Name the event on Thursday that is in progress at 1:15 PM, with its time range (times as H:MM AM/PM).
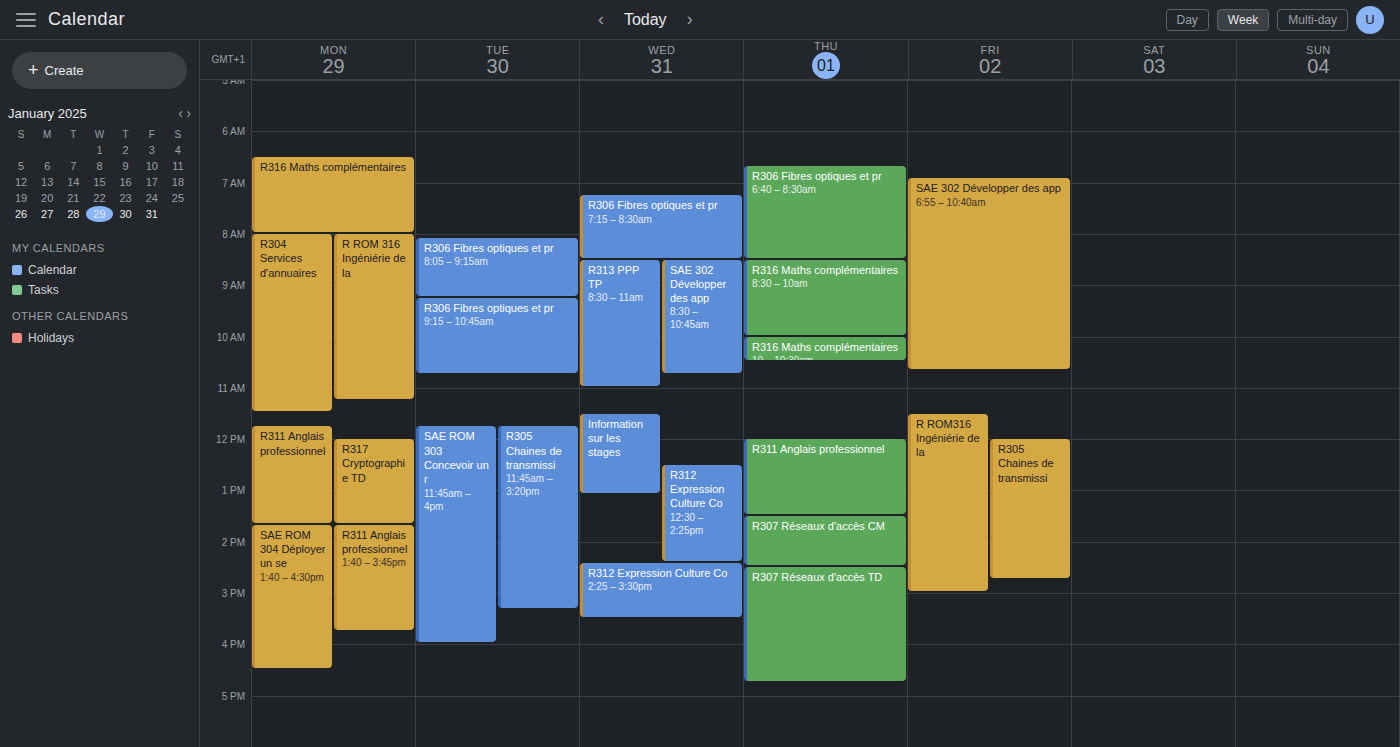
"R311 Anglais professionnel", 12:00 PM to 1:30 PM